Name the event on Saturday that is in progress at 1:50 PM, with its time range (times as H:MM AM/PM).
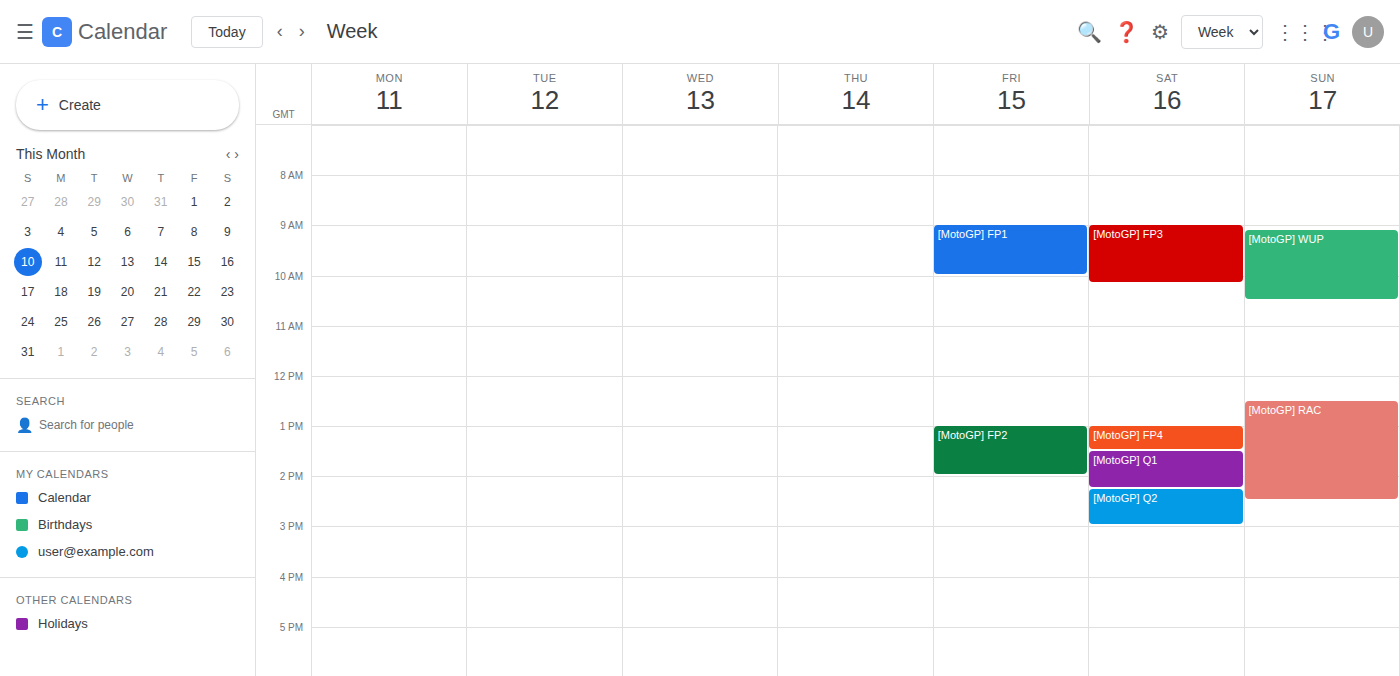
"[MotoGP] Q1", 1:30 PM to 2:15 PM